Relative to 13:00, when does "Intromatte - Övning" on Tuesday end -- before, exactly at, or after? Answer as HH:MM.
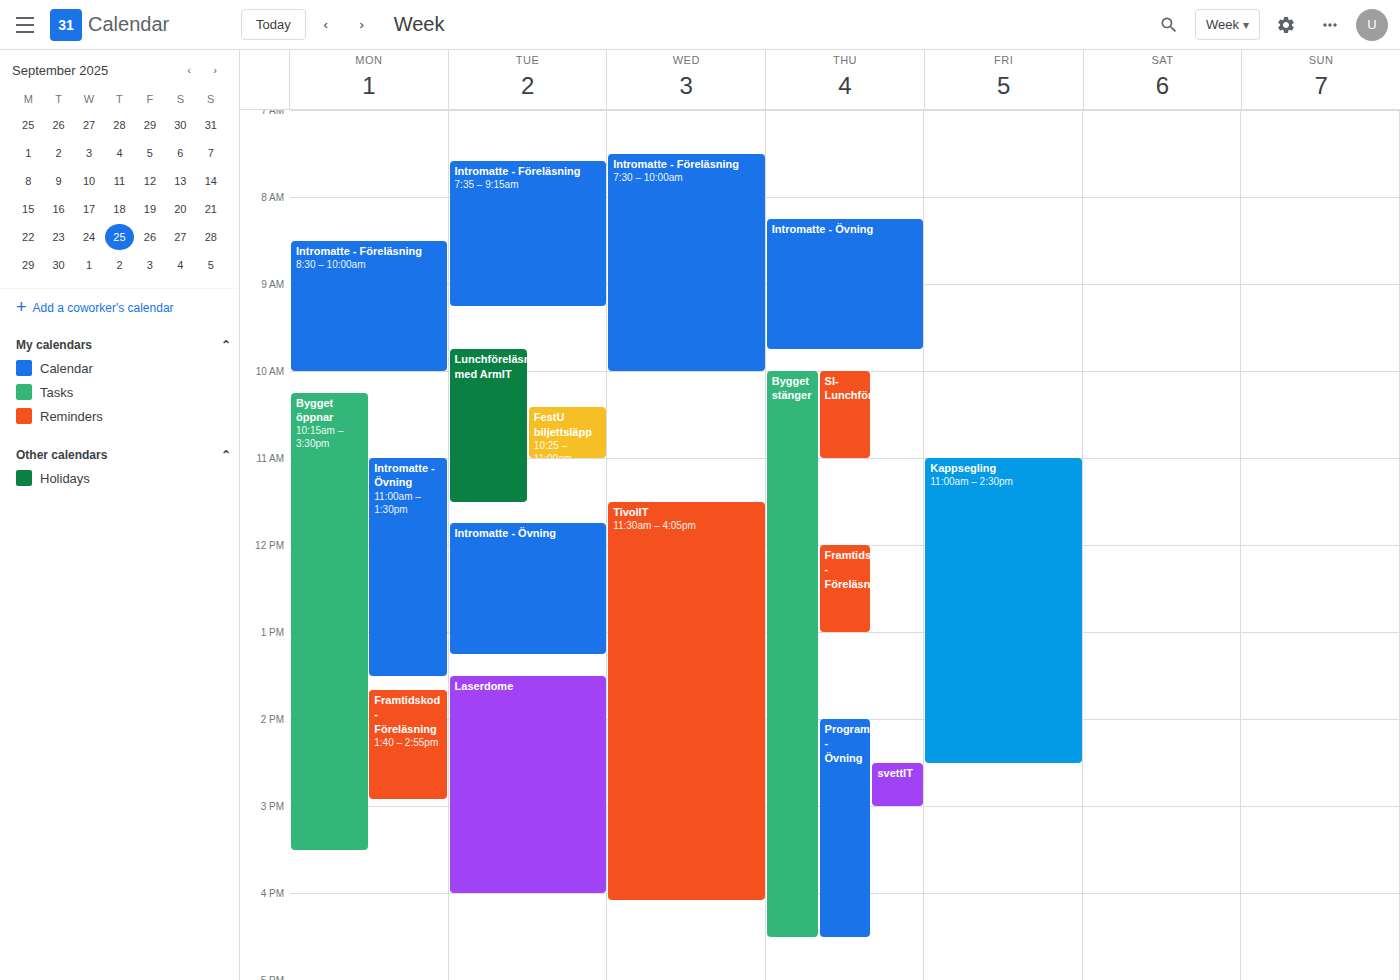
13:15 -- after 13:00, 15 minutes below the 13:00 line.